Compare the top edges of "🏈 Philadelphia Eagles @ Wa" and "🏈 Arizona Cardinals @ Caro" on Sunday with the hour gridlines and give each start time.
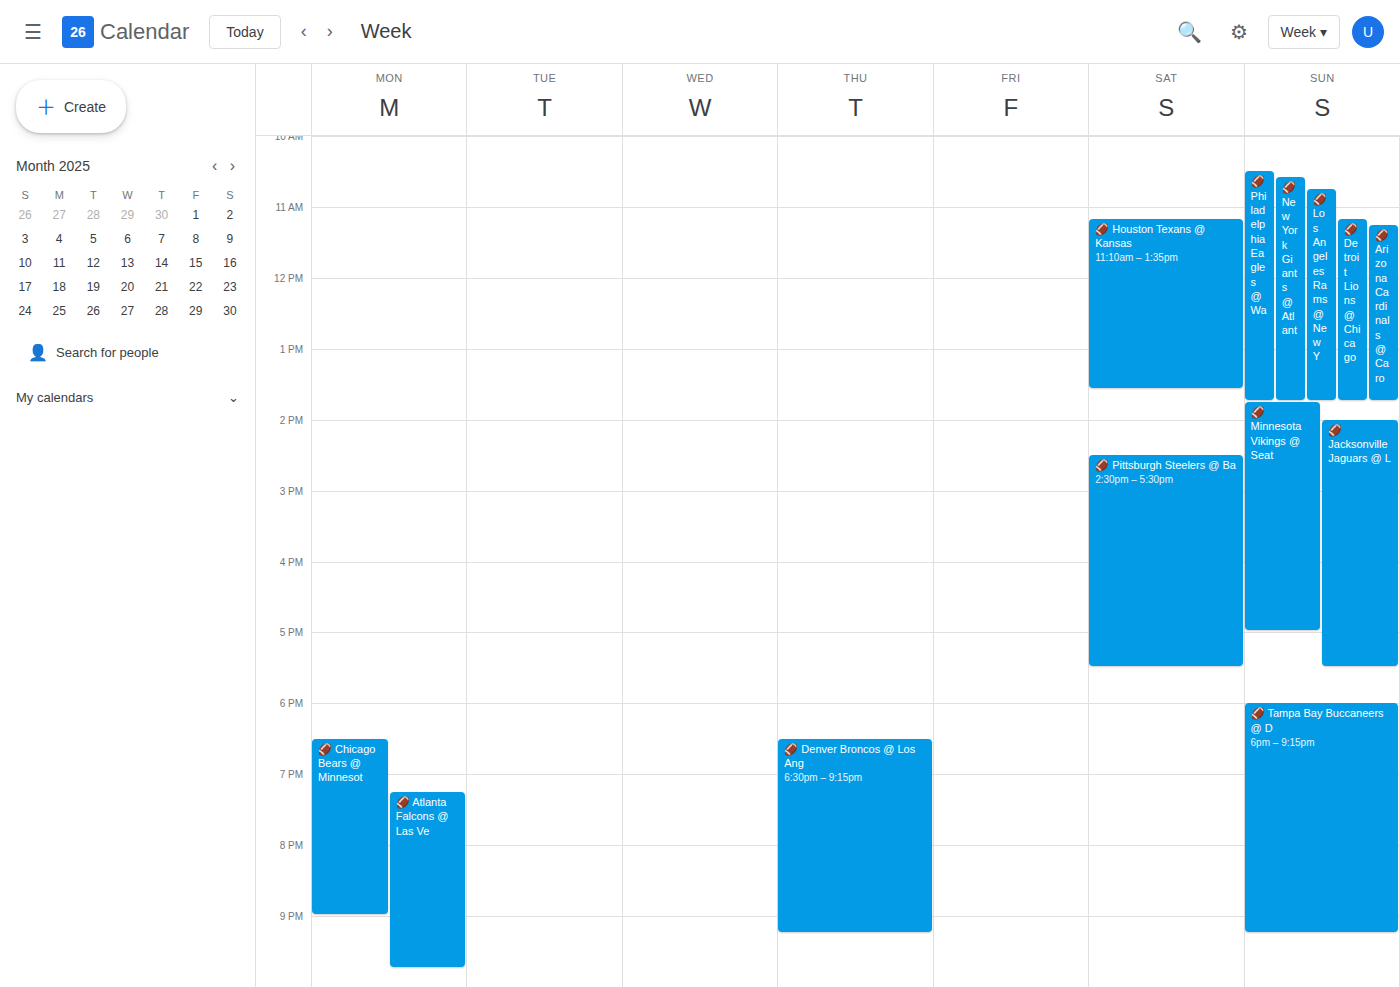
"🏈 Philadelphia Eagles @ Wa": 10:30 AM, halfway between the 10 AM and 11 AM lines. "🏈 Arizona Cardinals @ Caro": 11:15 AM, neither: a quarter of the way from the 11 AM line to the 12 PM line.